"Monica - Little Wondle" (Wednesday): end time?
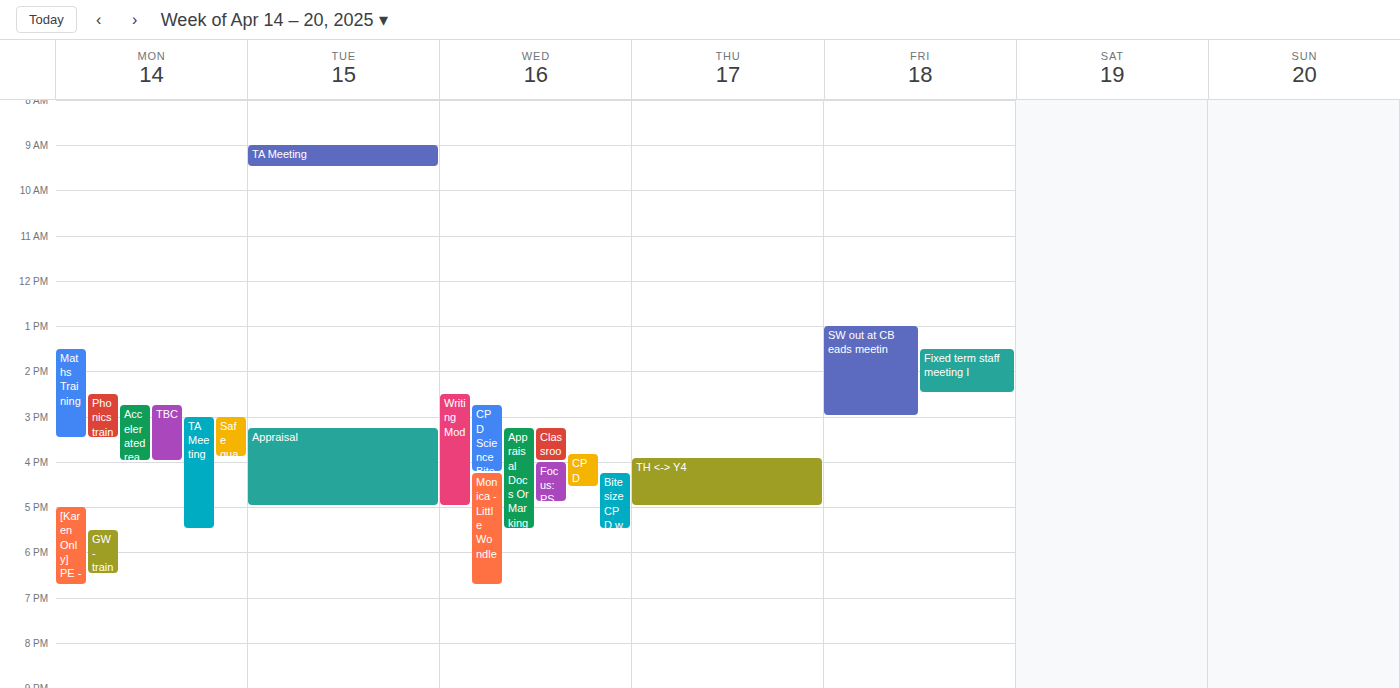
6:45 PM